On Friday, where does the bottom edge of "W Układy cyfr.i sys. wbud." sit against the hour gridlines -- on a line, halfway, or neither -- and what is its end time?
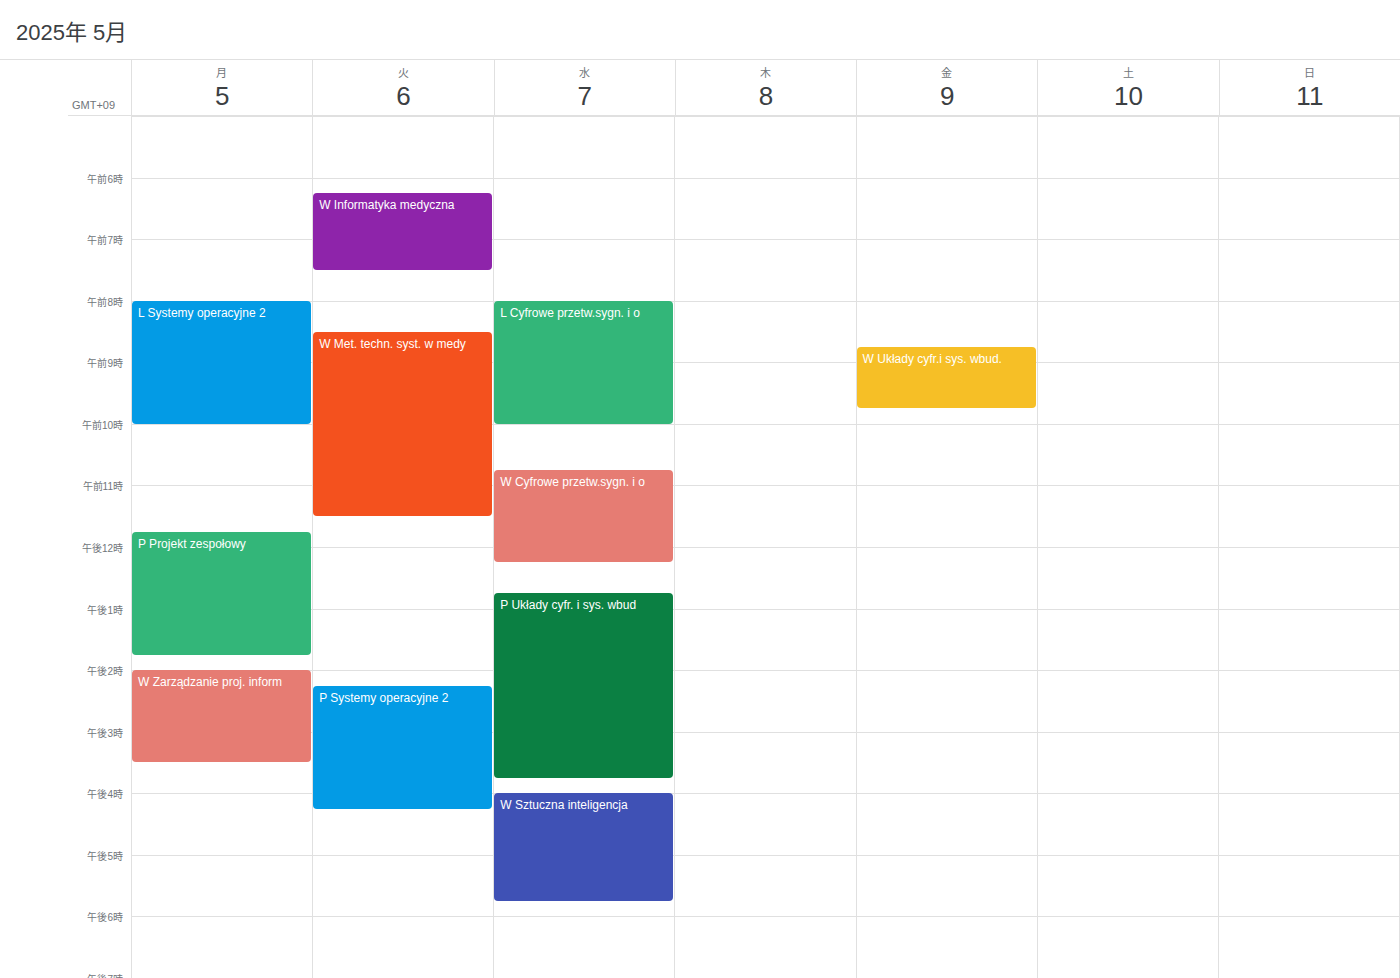
09:45 -- neither: three quarters of the way from the 09:00 line to the 10:00 line.